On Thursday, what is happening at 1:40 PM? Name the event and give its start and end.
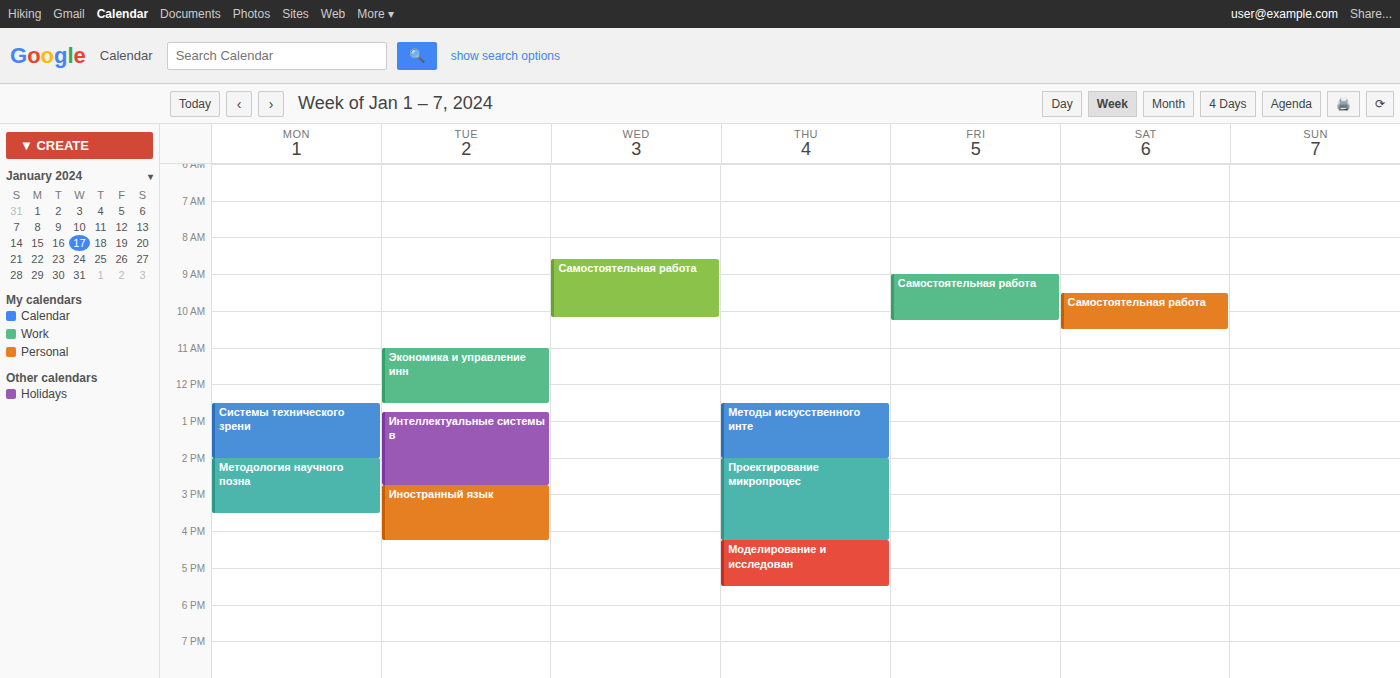
"Методы искусственного инте", 12:30 PM to 2:00 PM